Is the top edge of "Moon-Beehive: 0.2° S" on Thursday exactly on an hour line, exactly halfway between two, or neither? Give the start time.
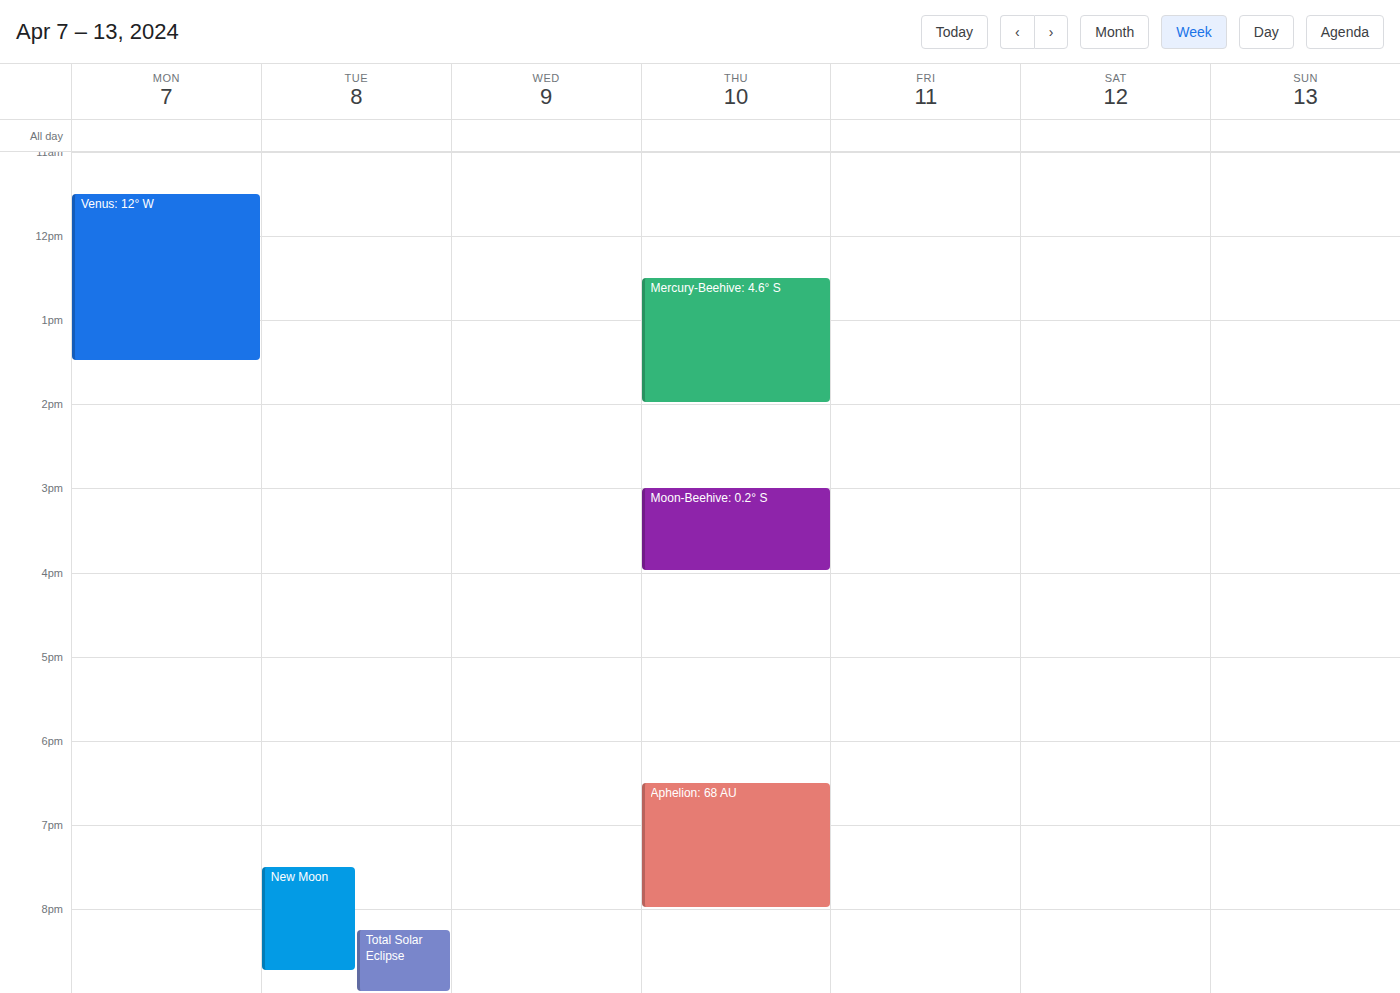
3:00 PM -- exactly on the 3 PM line.